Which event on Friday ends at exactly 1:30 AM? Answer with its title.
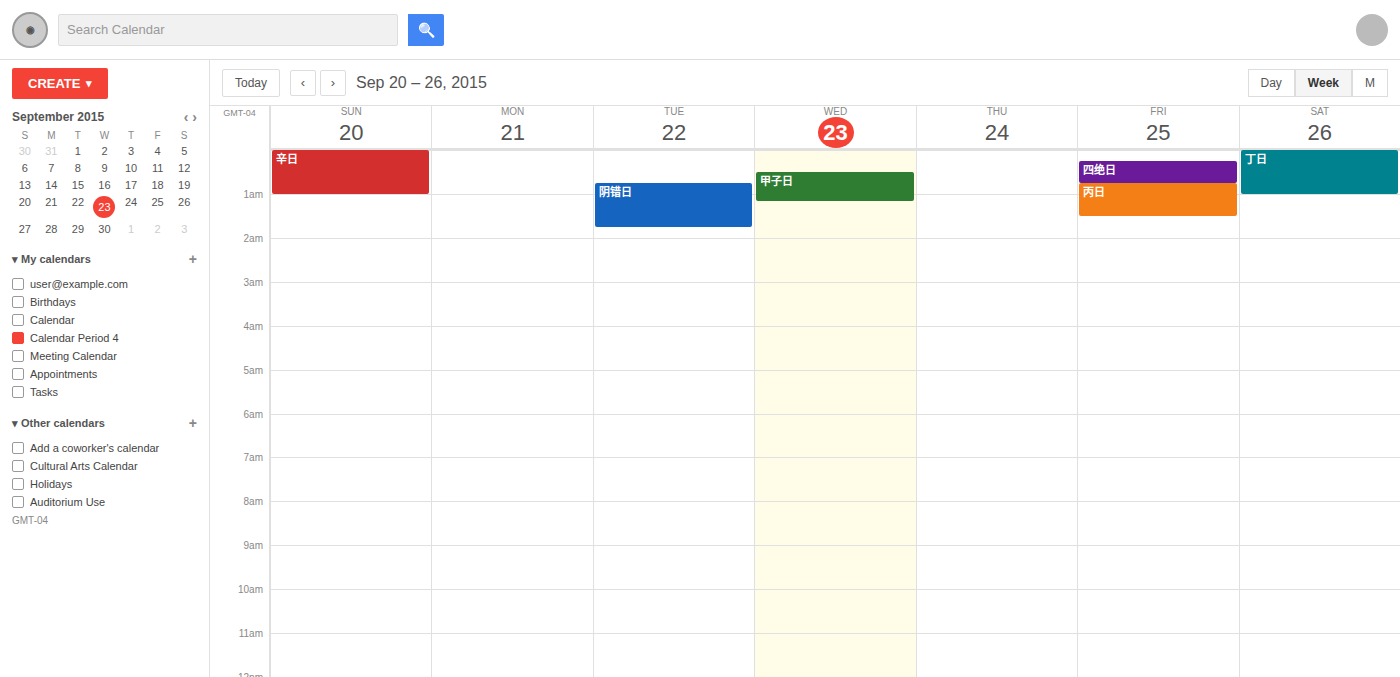
"丙日"